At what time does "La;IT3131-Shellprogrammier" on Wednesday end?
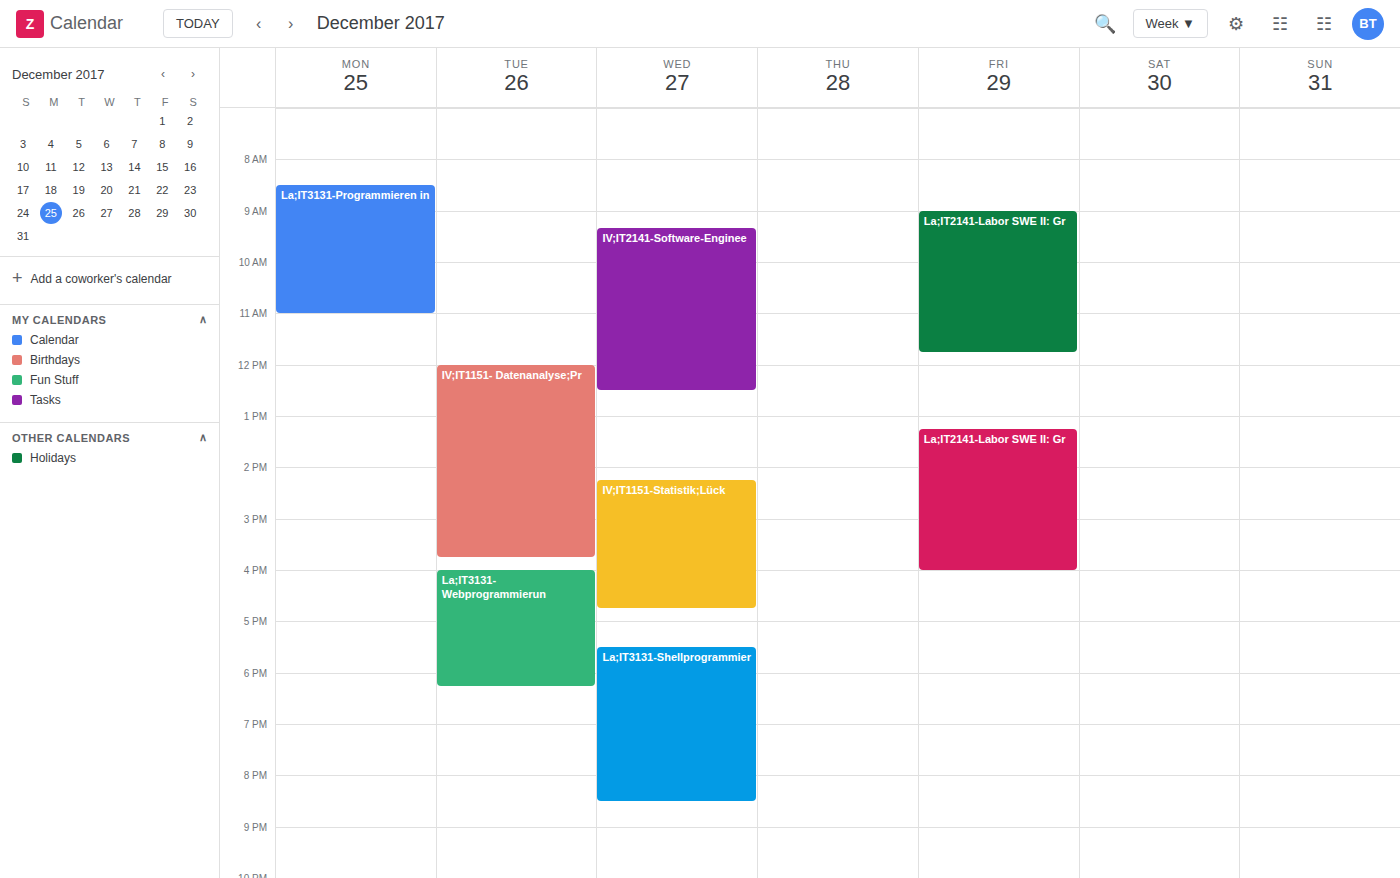
8:30 PM